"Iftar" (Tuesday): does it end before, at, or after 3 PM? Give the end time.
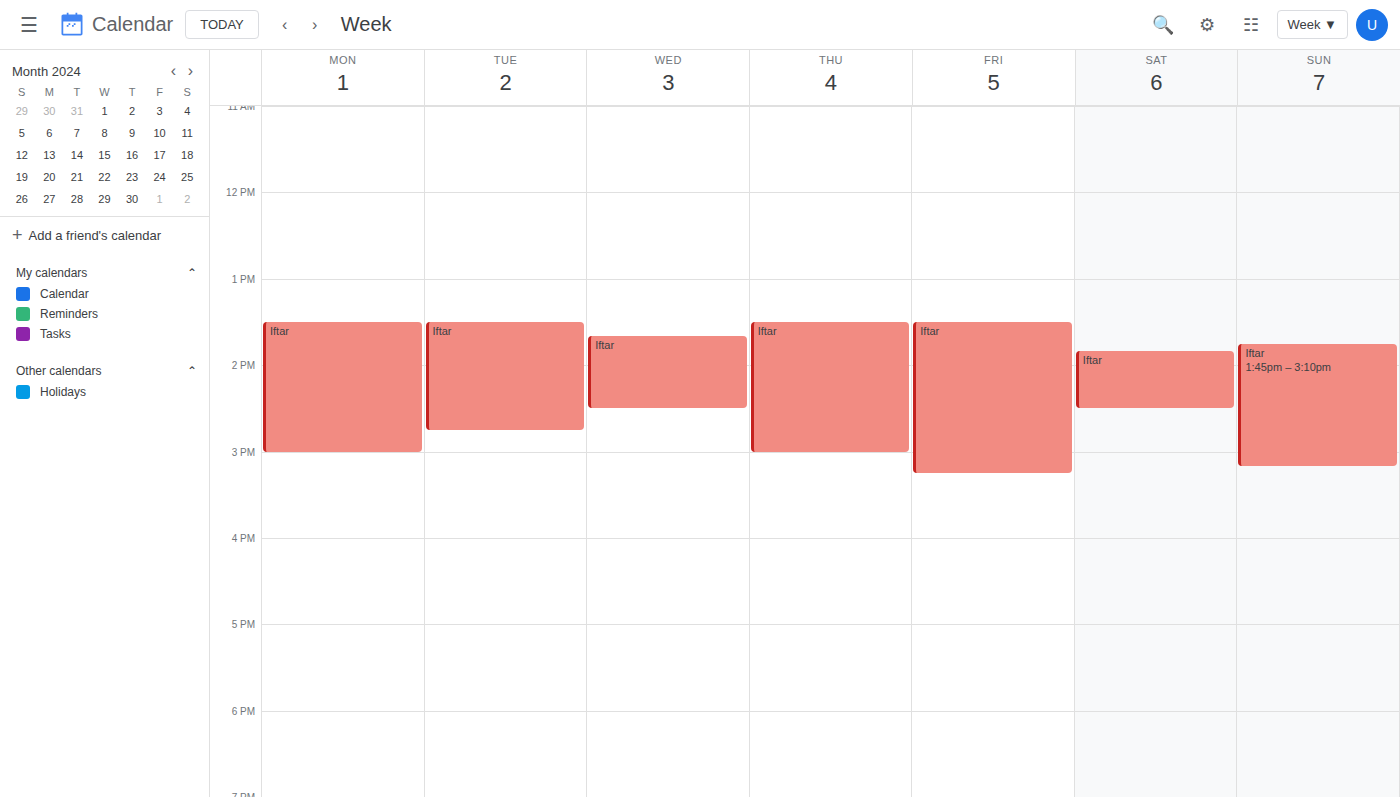
2:45 PM -- before 3 PM, 15 minutes above the 3 PM line.